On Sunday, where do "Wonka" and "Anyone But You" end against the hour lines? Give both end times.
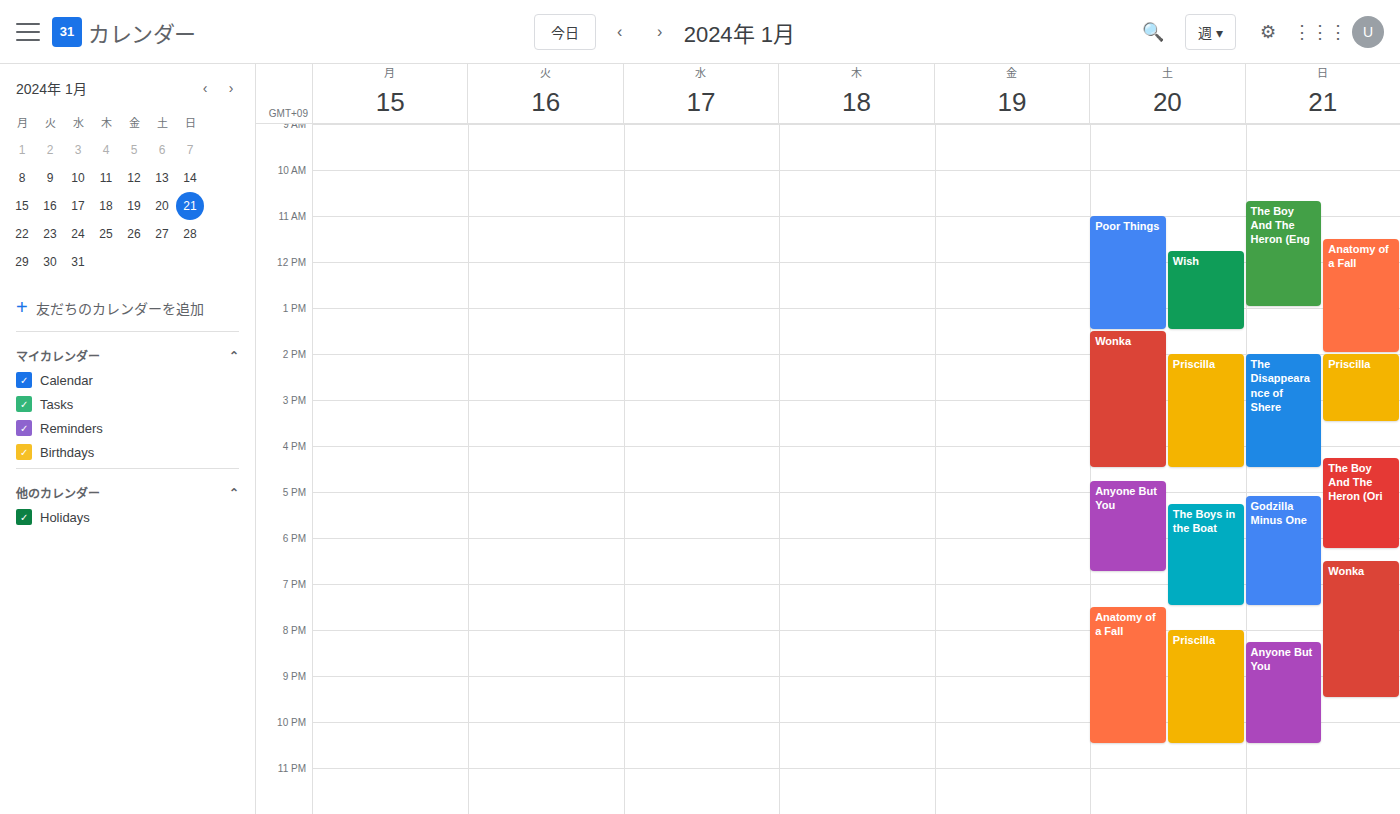
"Wonka": 9:30 PM, halfway between the 9 PM and 10 PM lines. "Anyone But You": 10:30 PM, halfway between the 10 PM and 11 PM lines.